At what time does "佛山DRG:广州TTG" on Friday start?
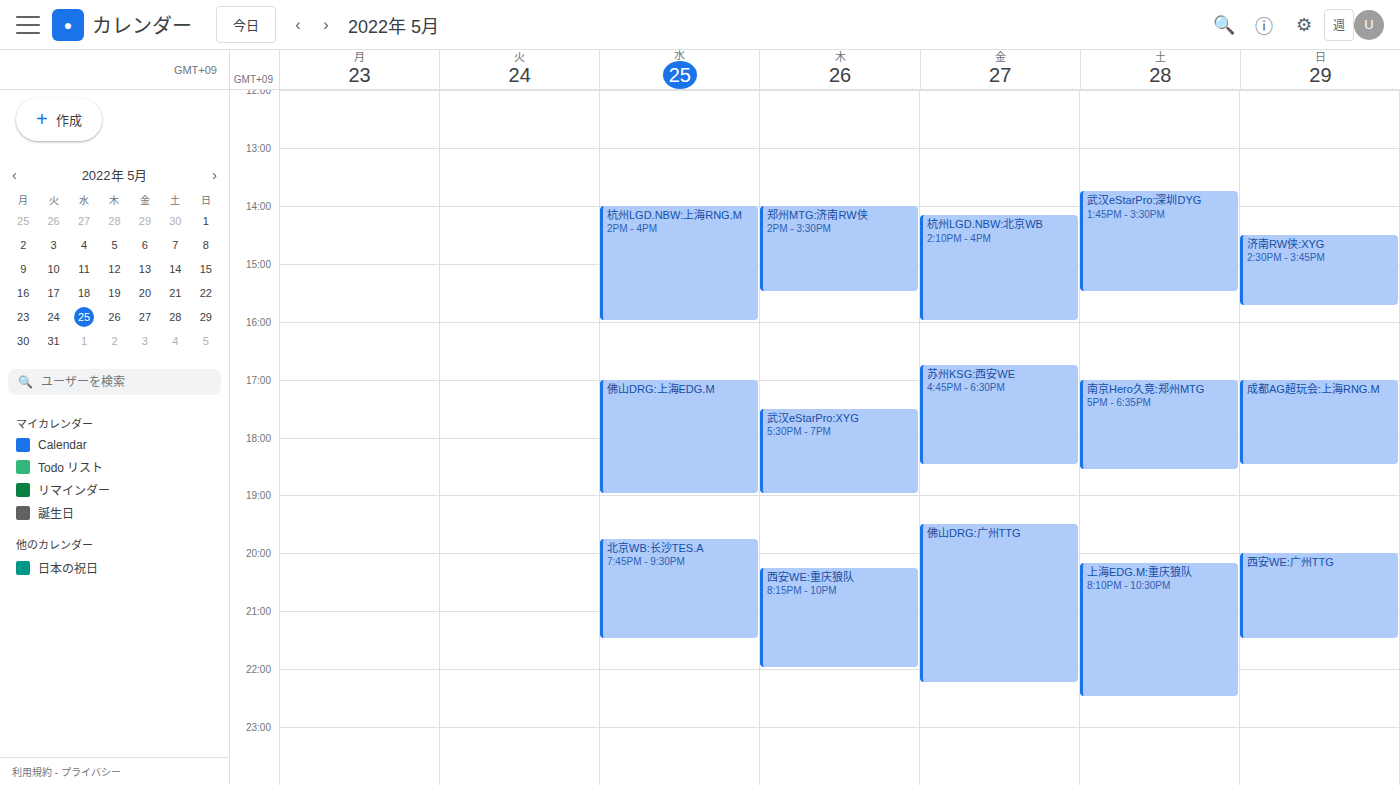
7:30 PM